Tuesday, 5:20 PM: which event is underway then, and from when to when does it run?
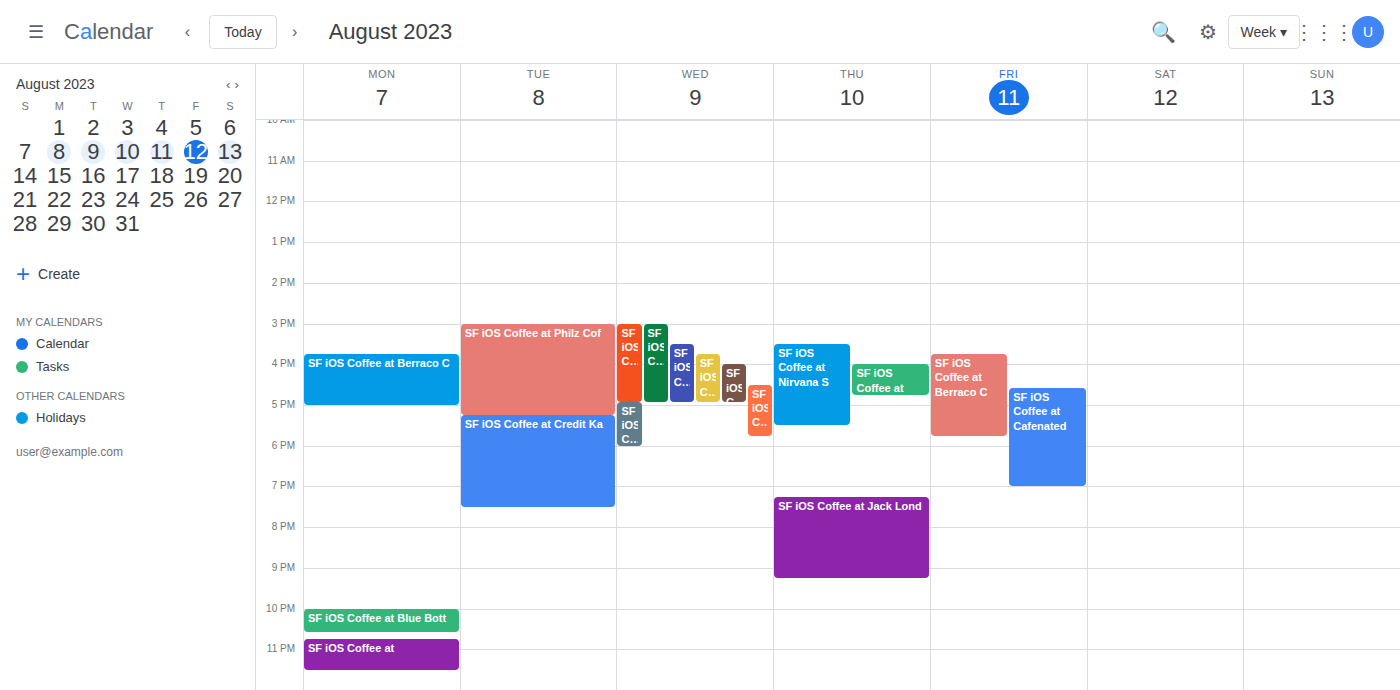
"SF iOS Coffee at Credit Ka", 5:15 PM to 7:30 PM